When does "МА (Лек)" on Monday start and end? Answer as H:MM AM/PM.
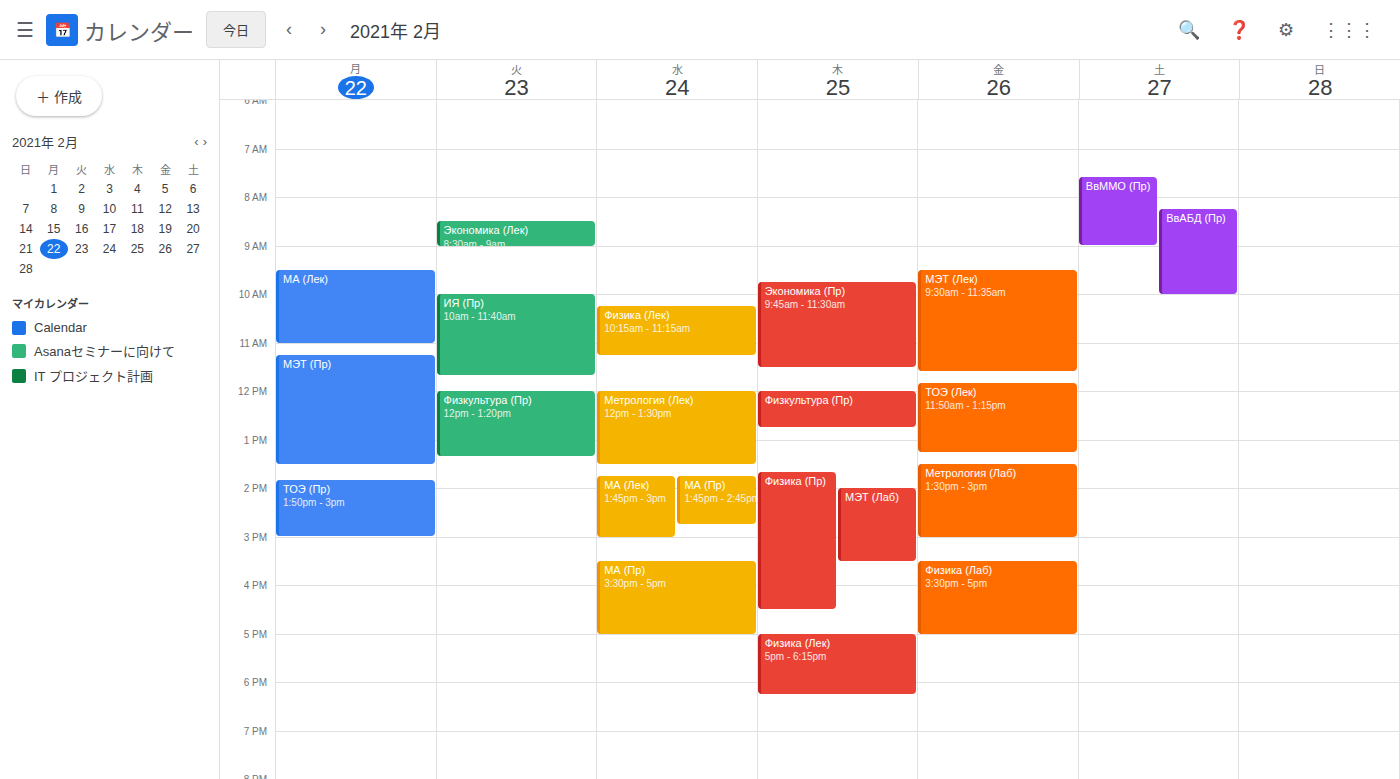
9:30 AM to 11:00 AM